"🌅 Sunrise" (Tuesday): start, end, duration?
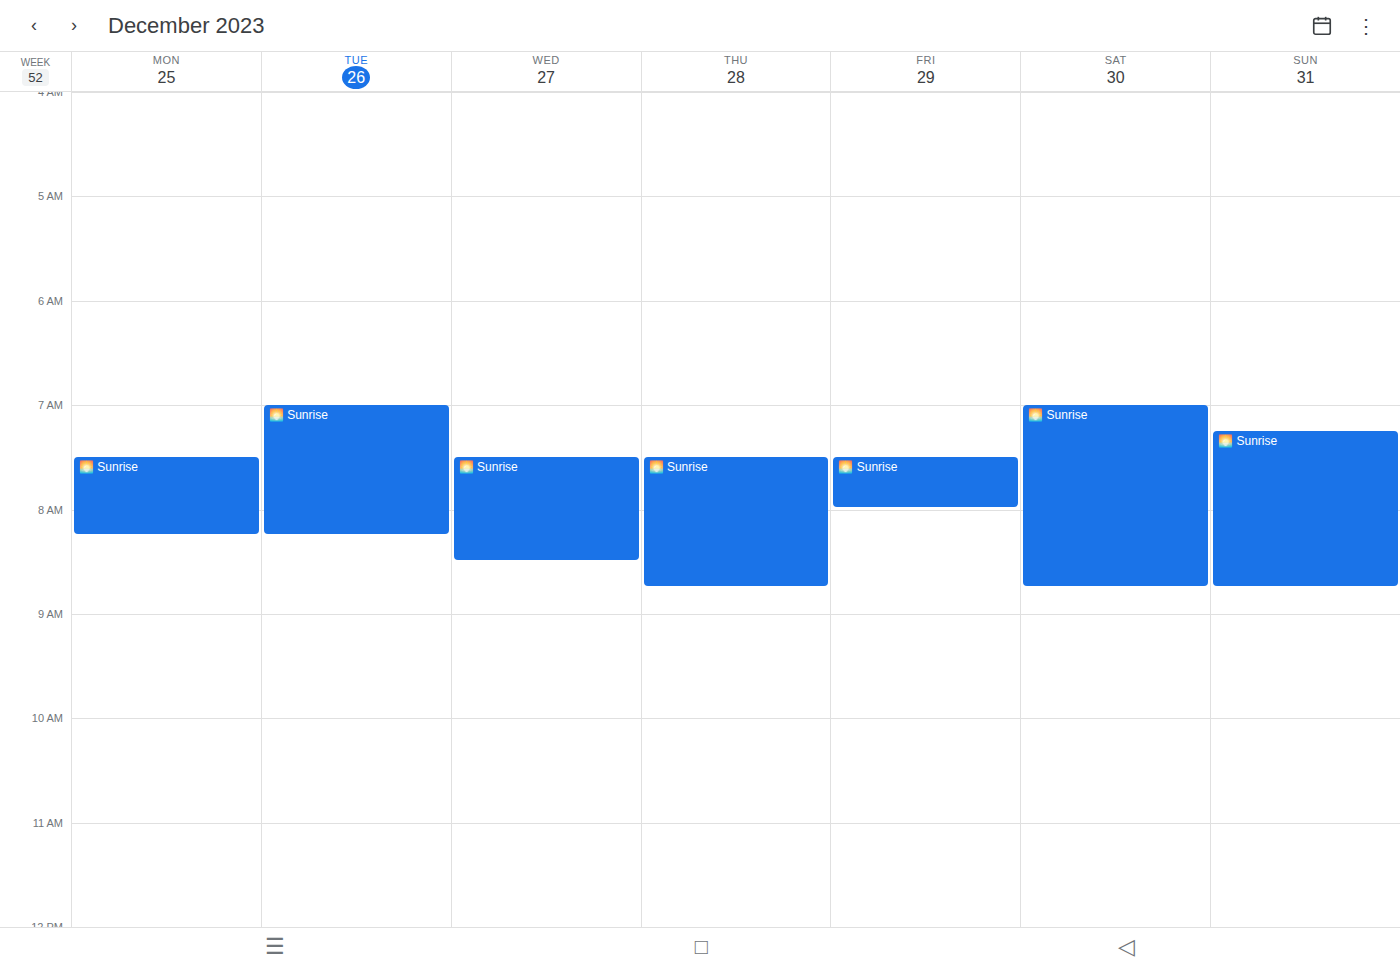
7:00 AM to 8:15 AM, 1 hour 15 minutes